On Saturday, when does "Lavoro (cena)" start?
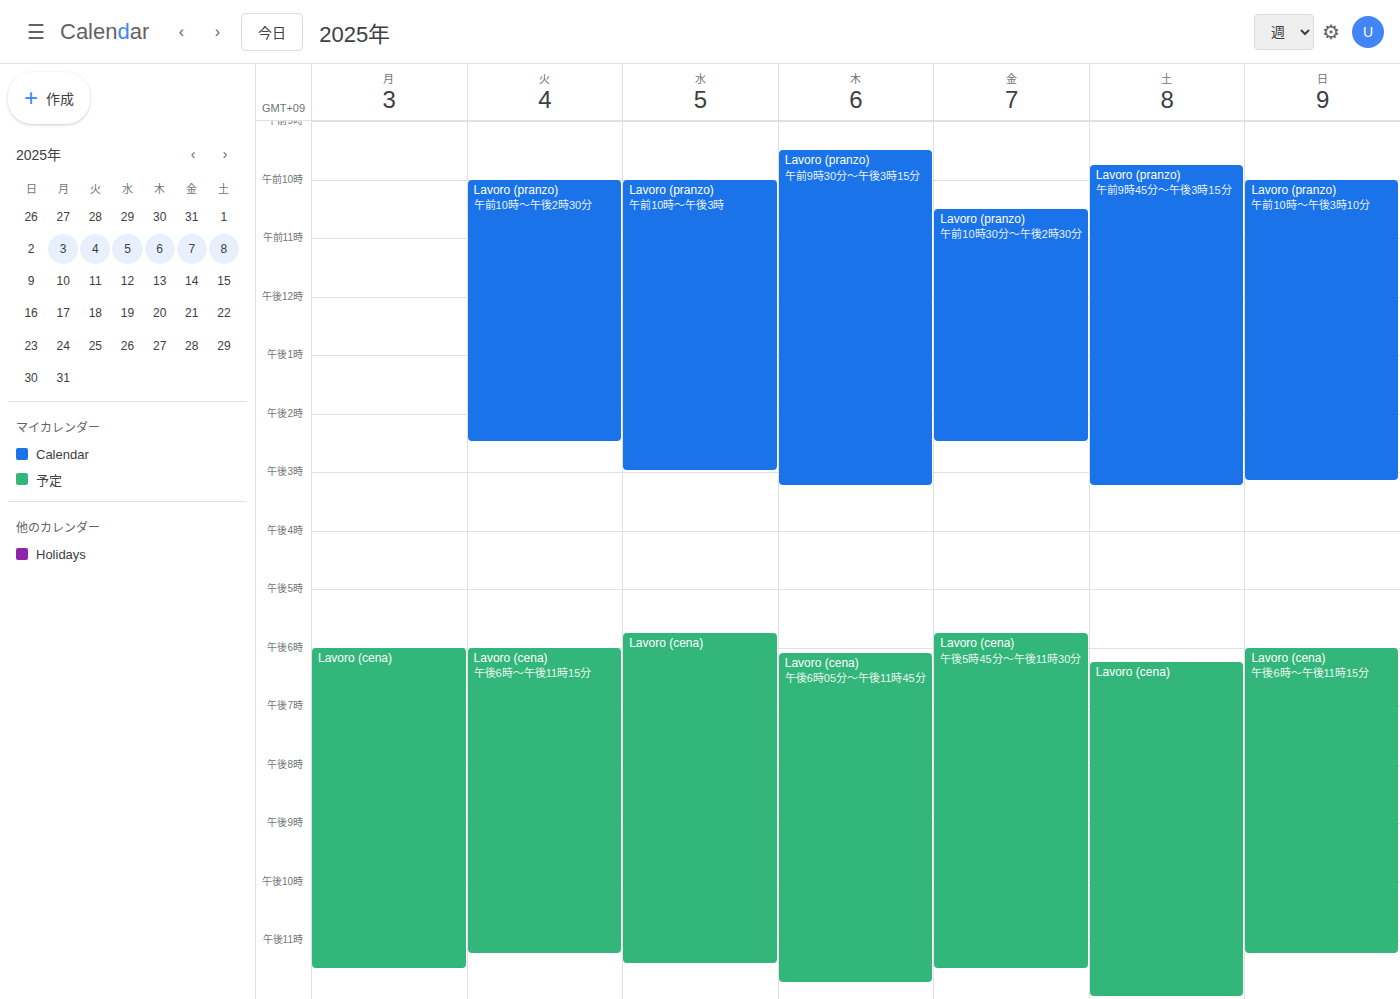
6:15 PM